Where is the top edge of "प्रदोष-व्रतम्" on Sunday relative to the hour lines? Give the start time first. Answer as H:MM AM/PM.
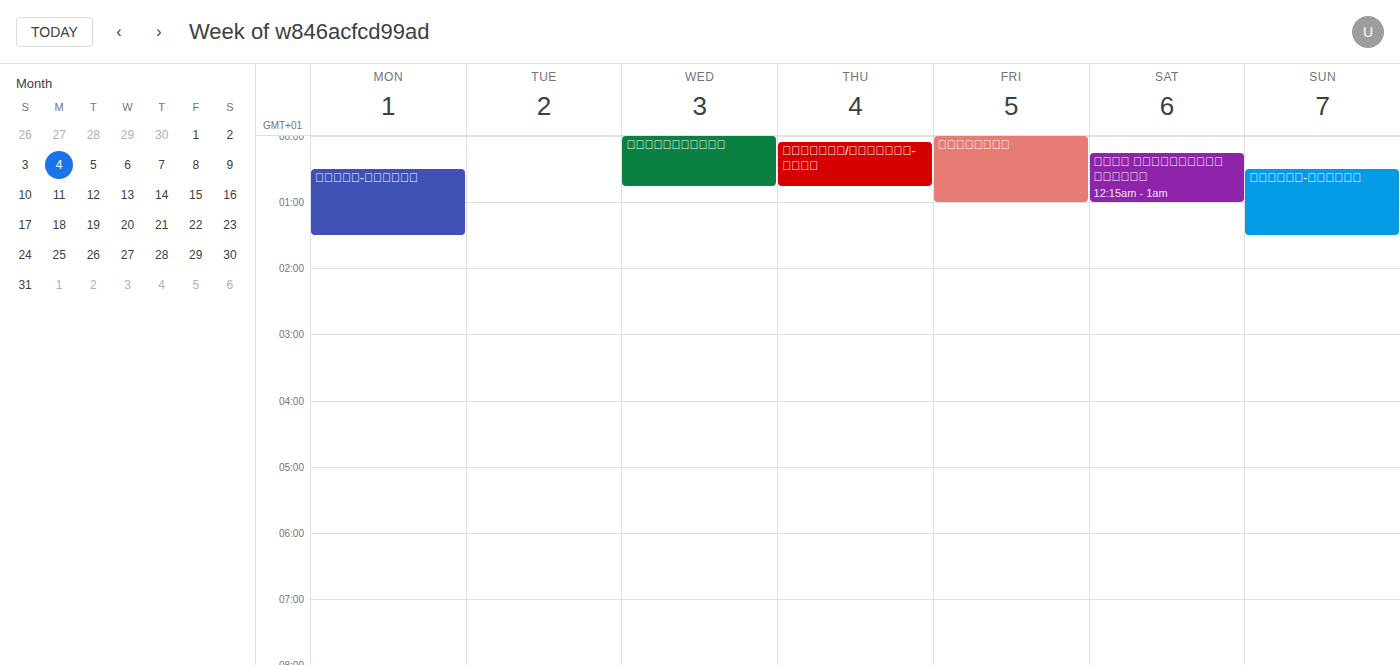
12:30 AM -- halfway between the 12 AM and 1 AM lines.